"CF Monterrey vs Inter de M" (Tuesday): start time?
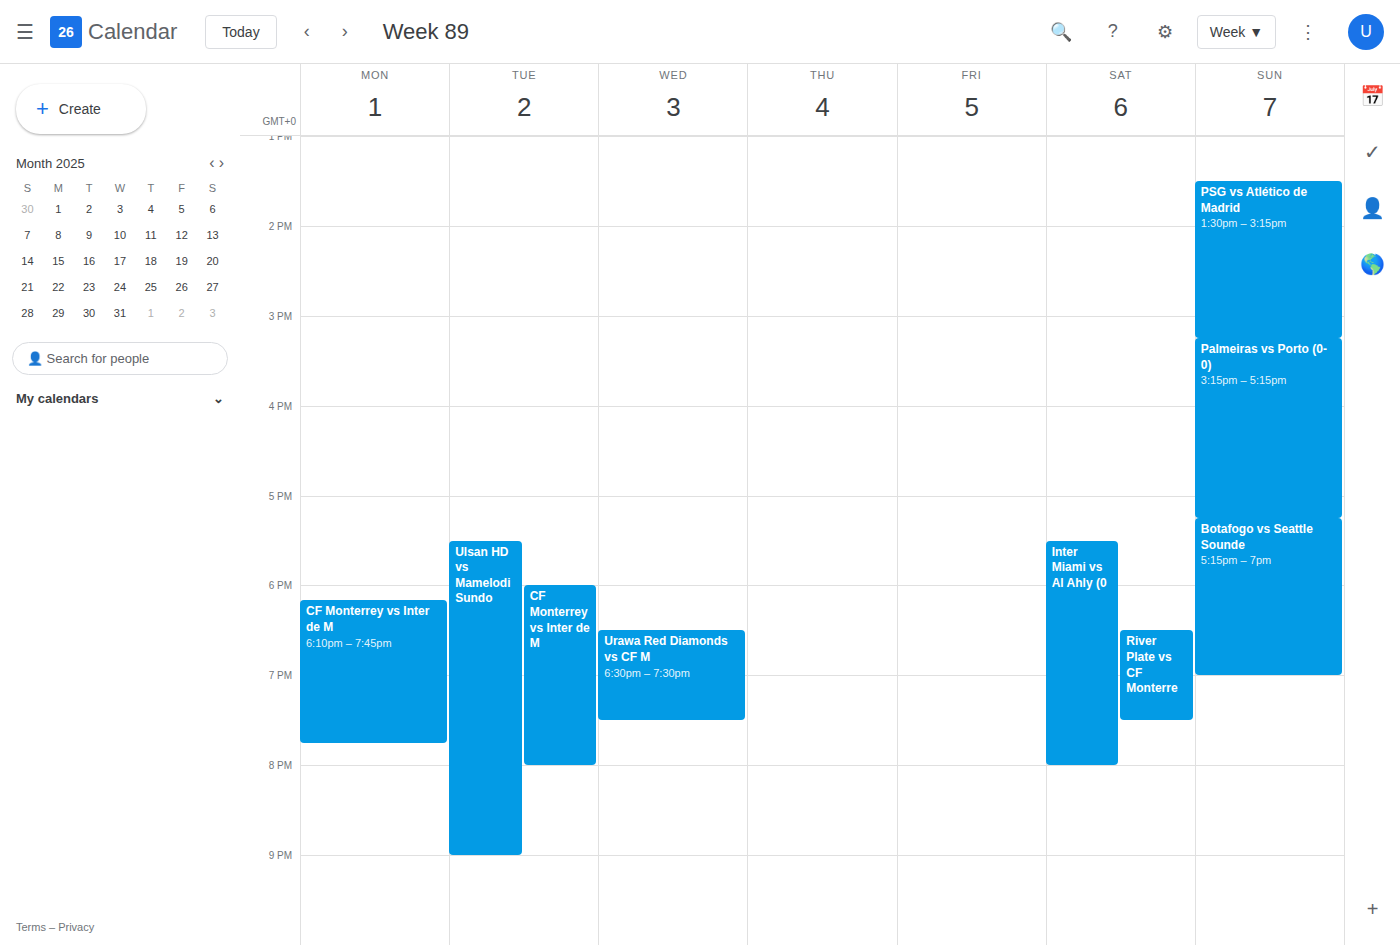
6:00 PM